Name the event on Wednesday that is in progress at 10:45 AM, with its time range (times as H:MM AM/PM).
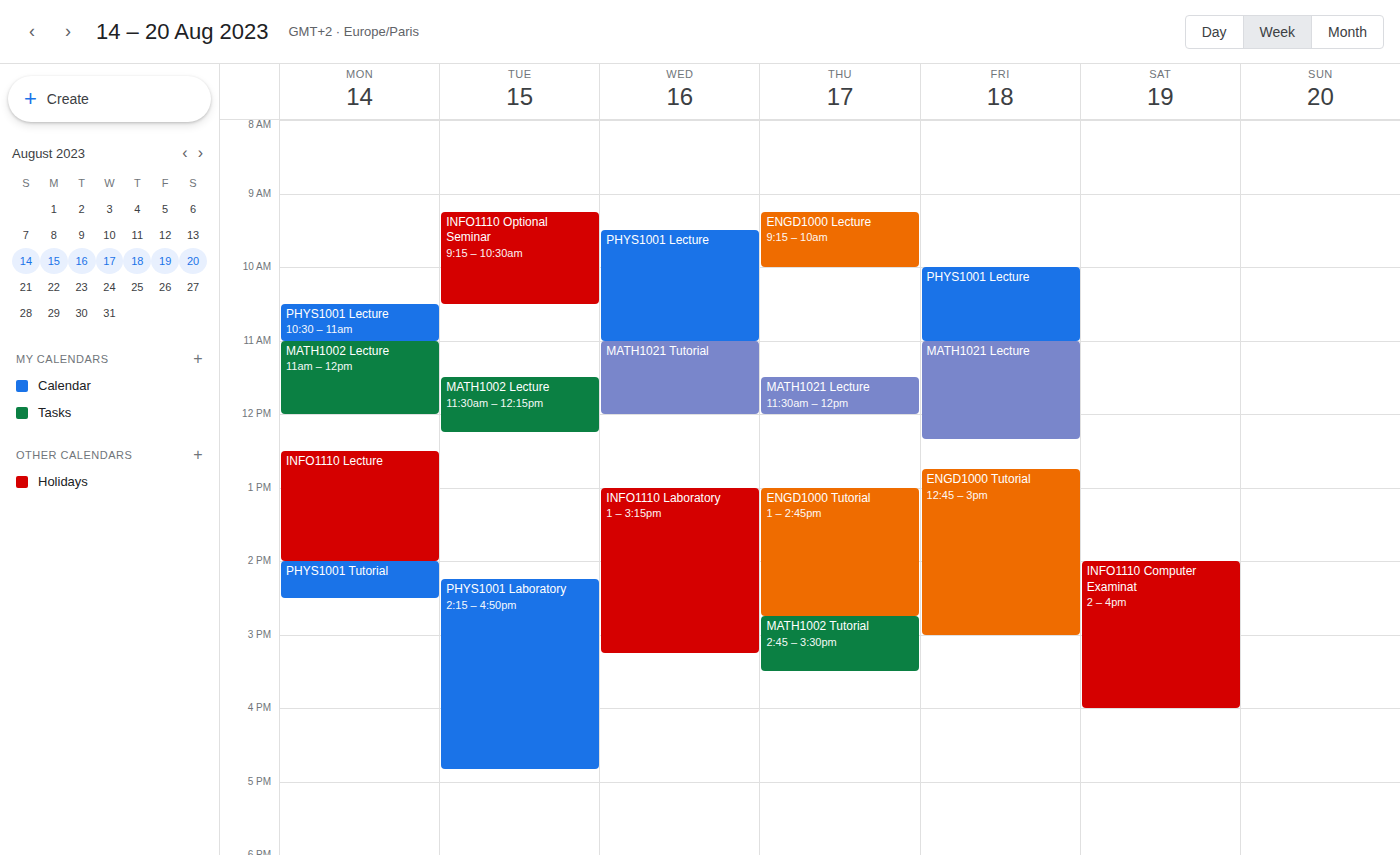
"PHYS1001 Lecture", 9:30 AM to 11:00 AM